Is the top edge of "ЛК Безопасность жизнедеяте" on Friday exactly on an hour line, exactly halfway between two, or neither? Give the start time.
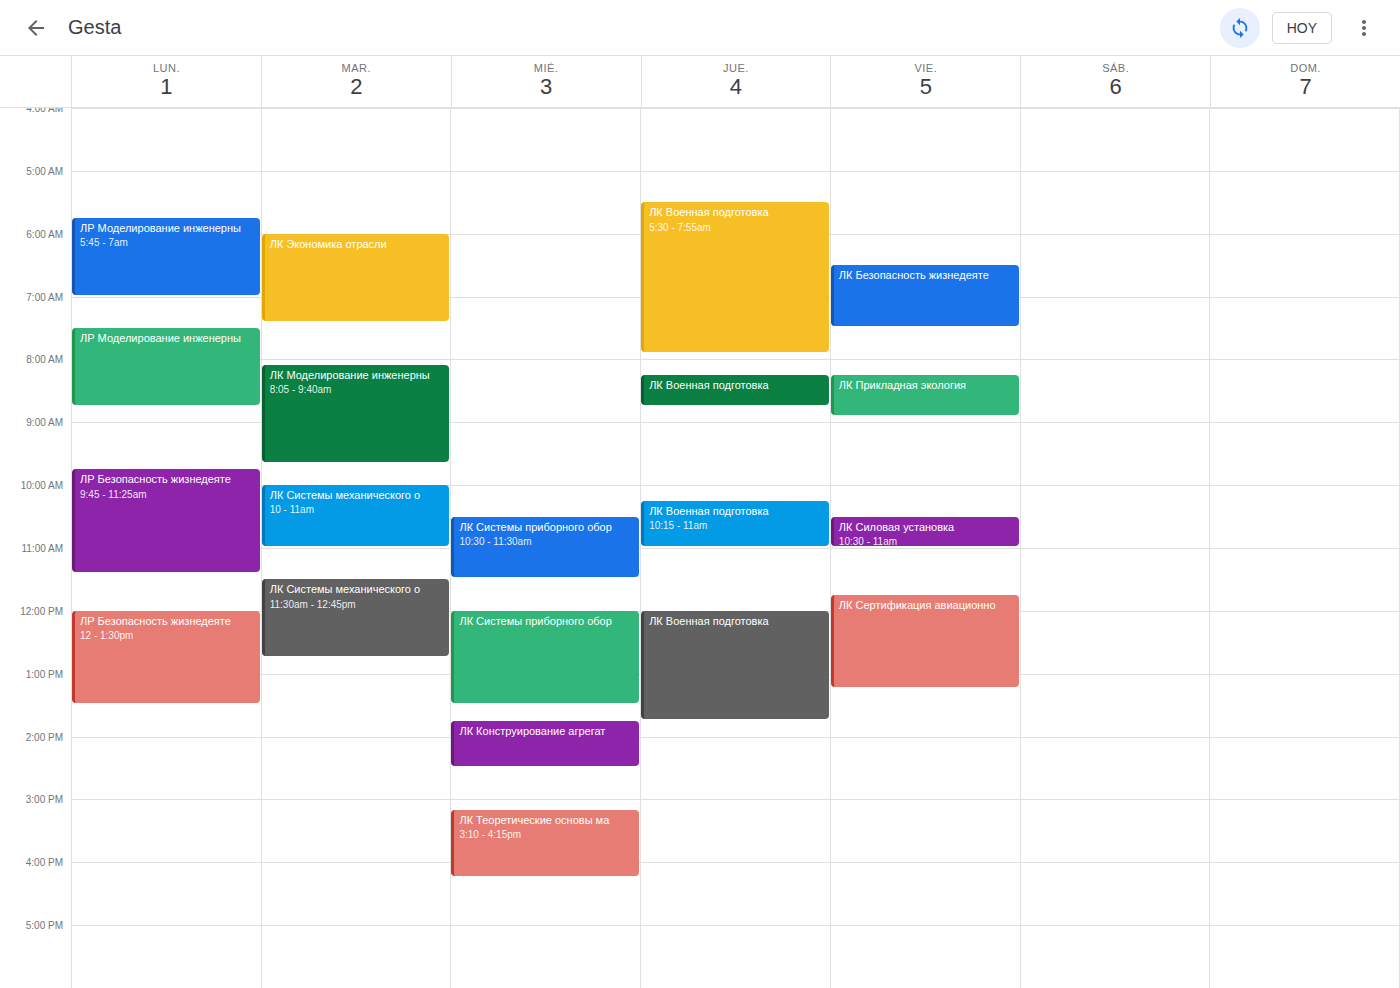
6:30 AM -- halfway between the 6 AM and 7 AM lines.